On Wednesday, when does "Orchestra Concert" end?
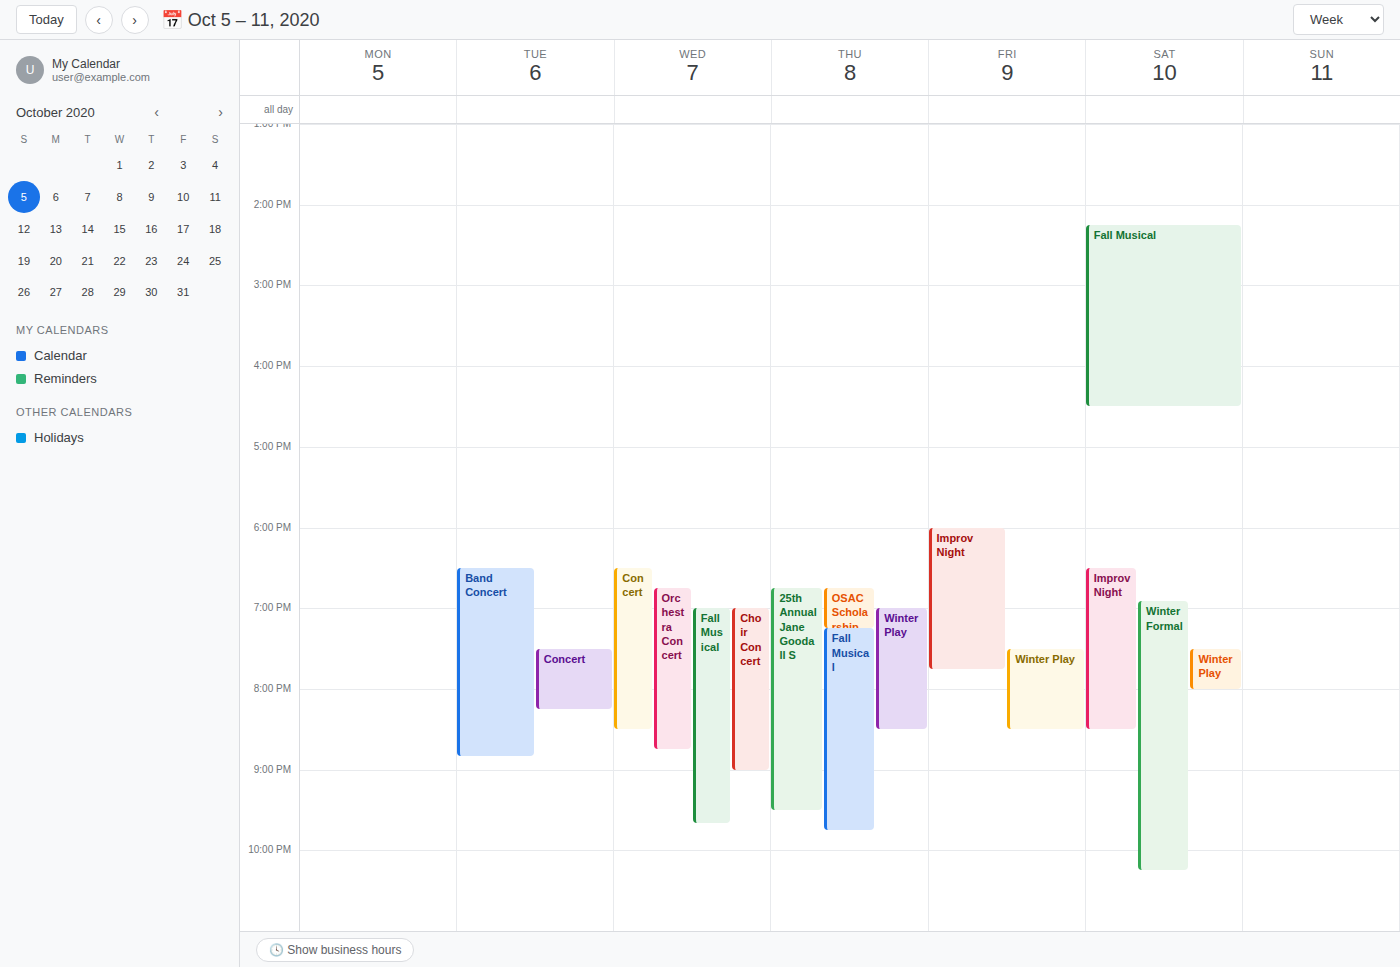
8:45 PM